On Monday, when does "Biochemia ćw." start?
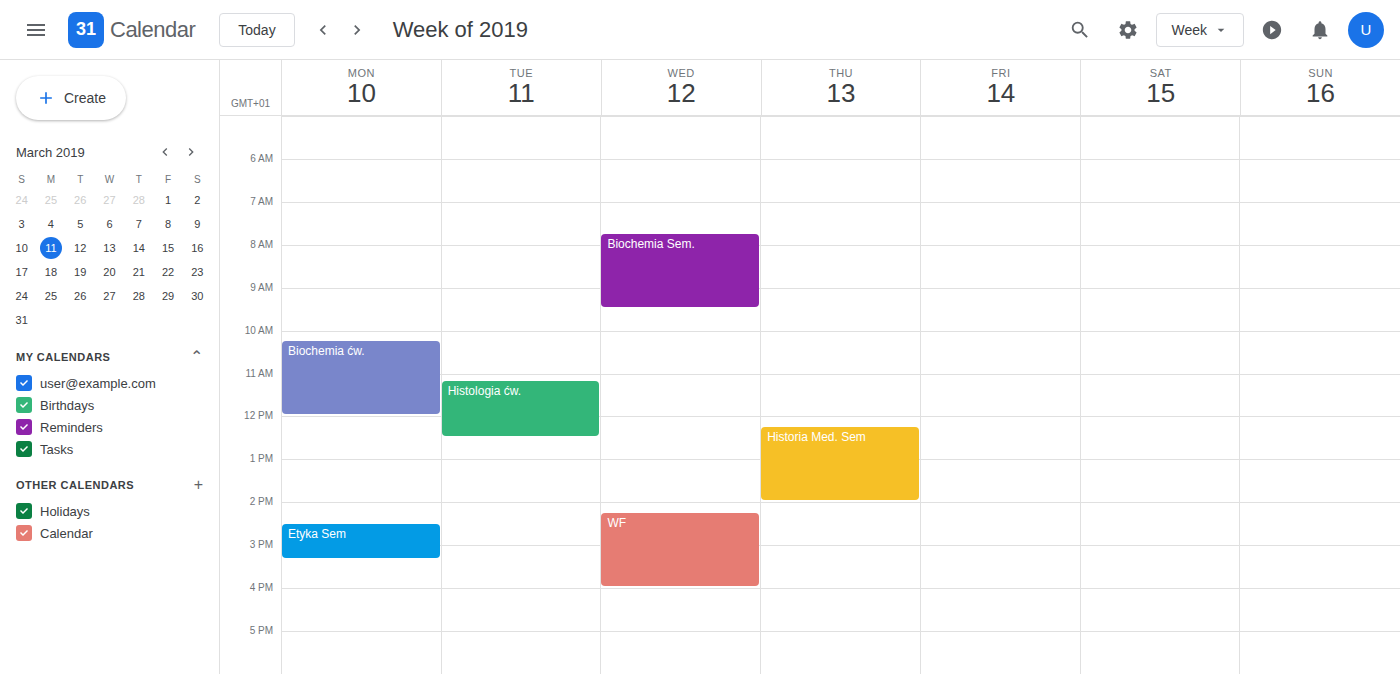
10:15 AM